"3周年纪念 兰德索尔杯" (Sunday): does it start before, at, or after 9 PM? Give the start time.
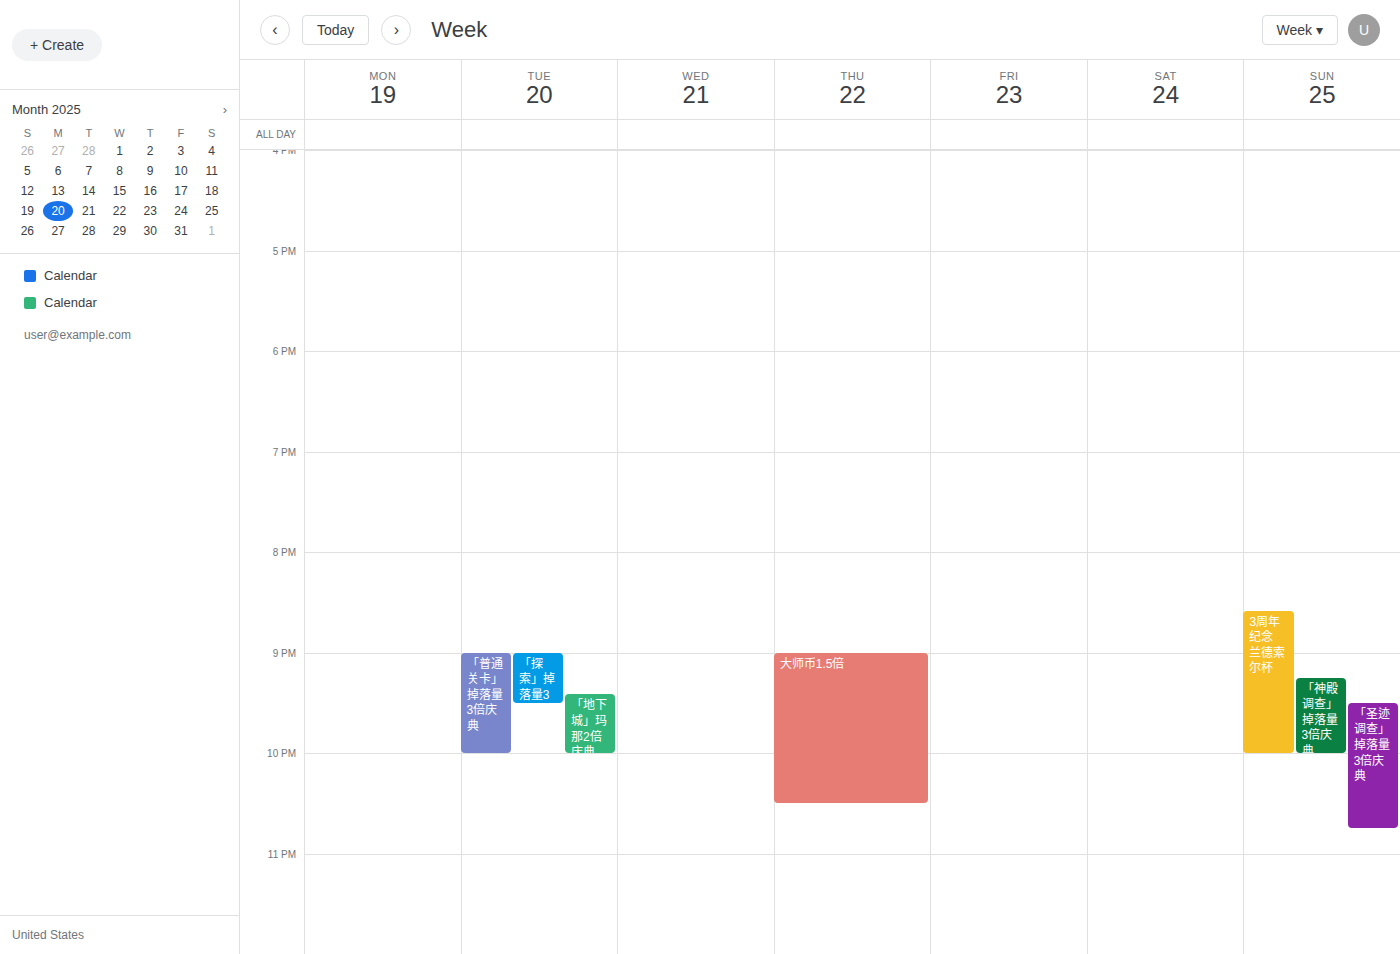
8:35 PM -- before 9 PM, 25 minutes above the 9 PM line.